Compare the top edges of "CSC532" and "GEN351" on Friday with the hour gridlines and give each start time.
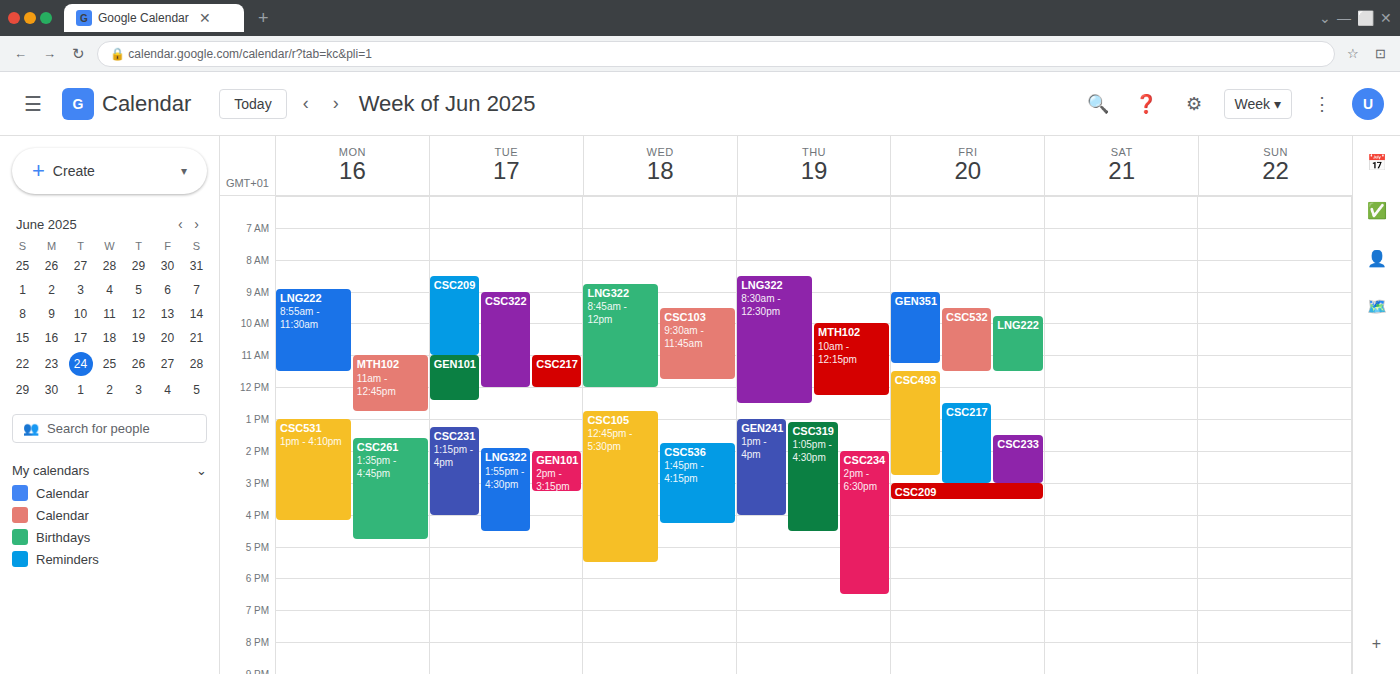
"CSC532": 9:30 AM, halfway between the 9 AM and 10 AM lines. "GEN351": 9:00 AM, exactly on the 9 AM line.